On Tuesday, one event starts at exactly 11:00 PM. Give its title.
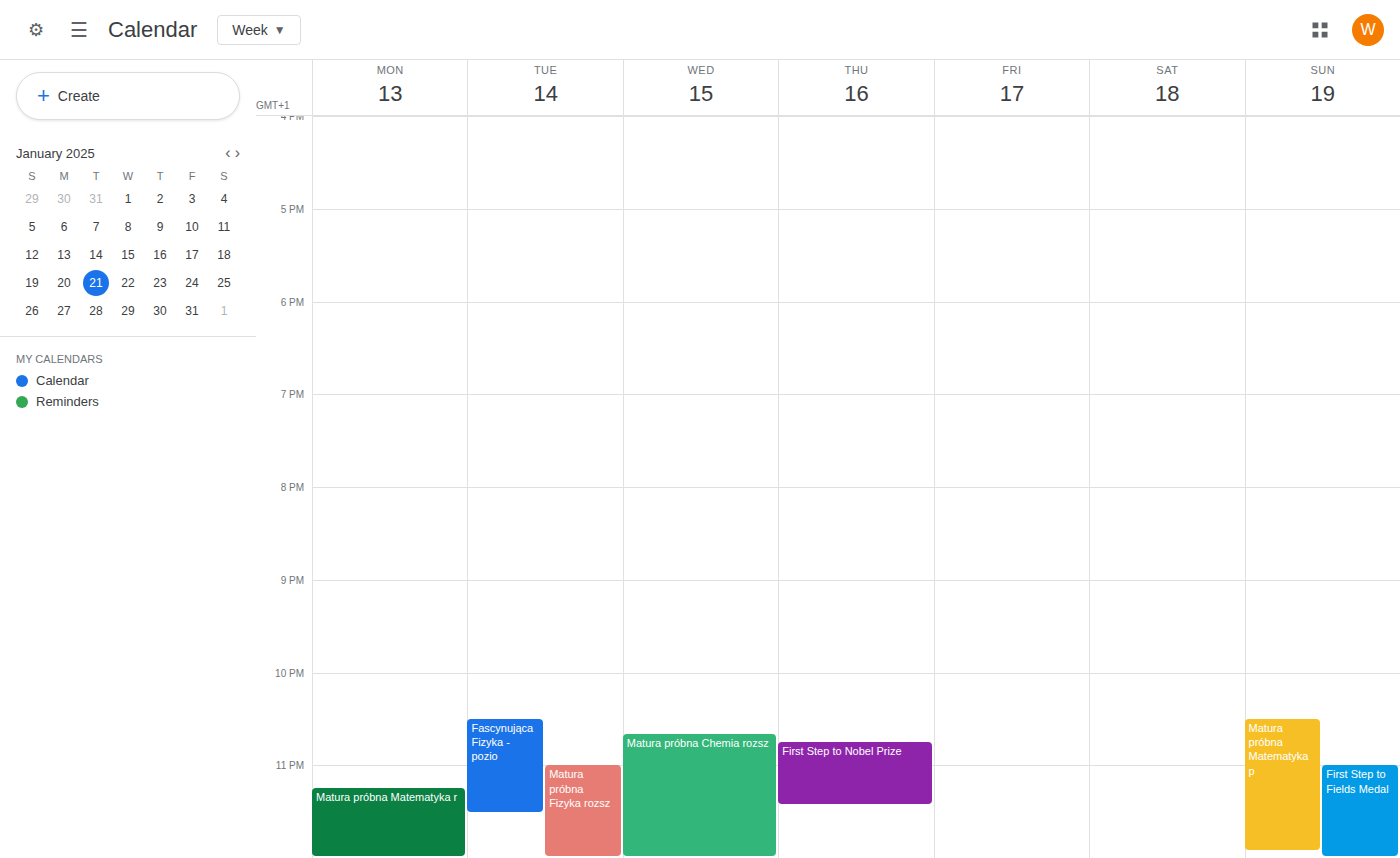
"Matura próbna Fizyka rozsz"